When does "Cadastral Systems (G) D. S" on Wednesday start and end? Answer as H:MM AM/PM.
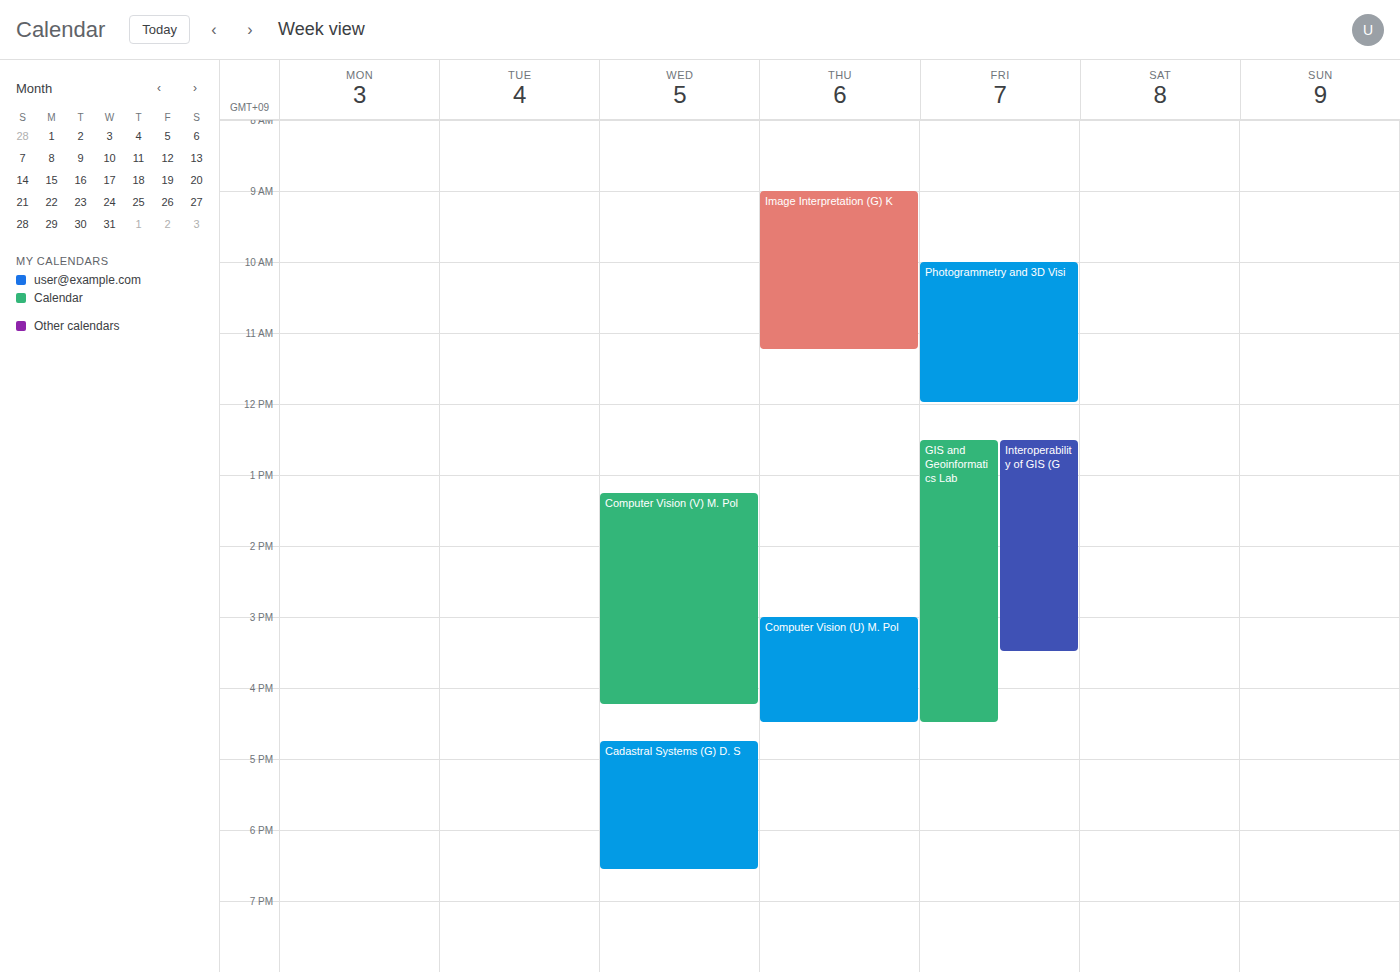
4:45 PM to 6:35 PM